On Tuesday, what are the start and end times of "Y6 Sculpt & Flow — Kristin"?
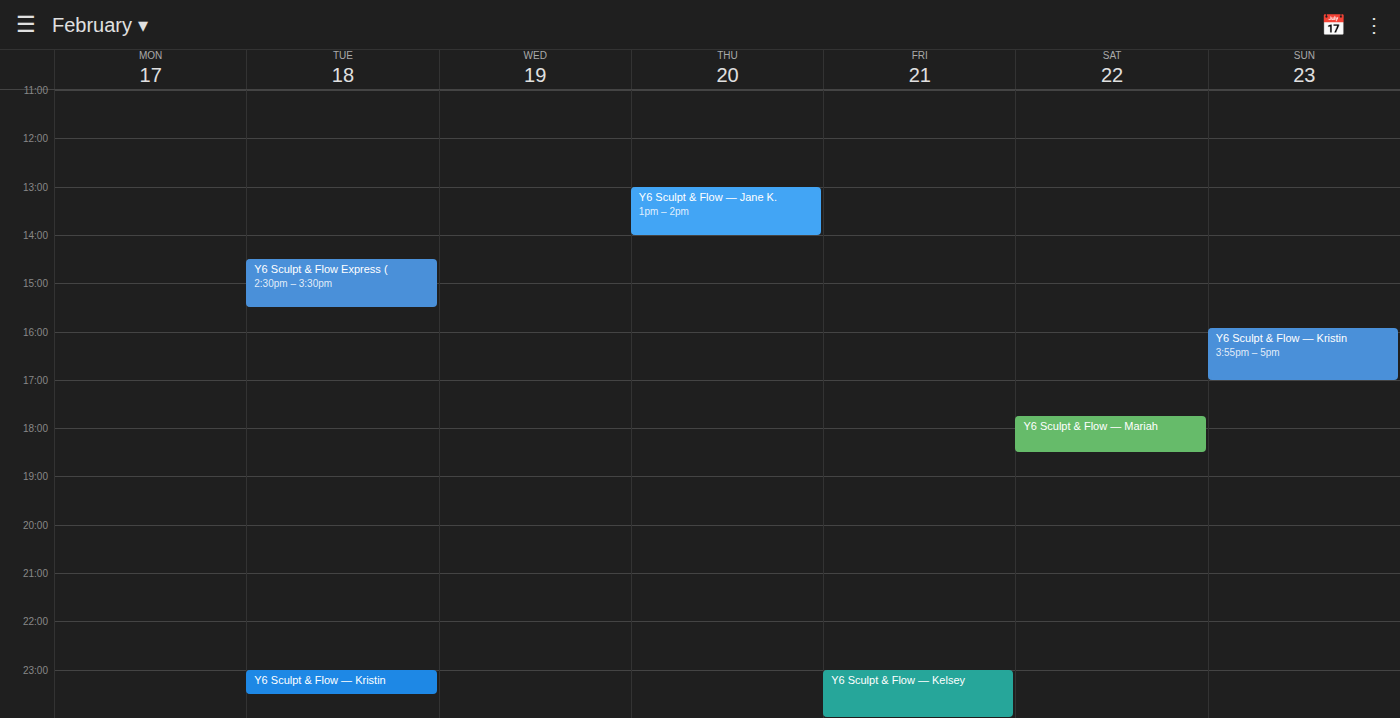
23:00 to 23:30